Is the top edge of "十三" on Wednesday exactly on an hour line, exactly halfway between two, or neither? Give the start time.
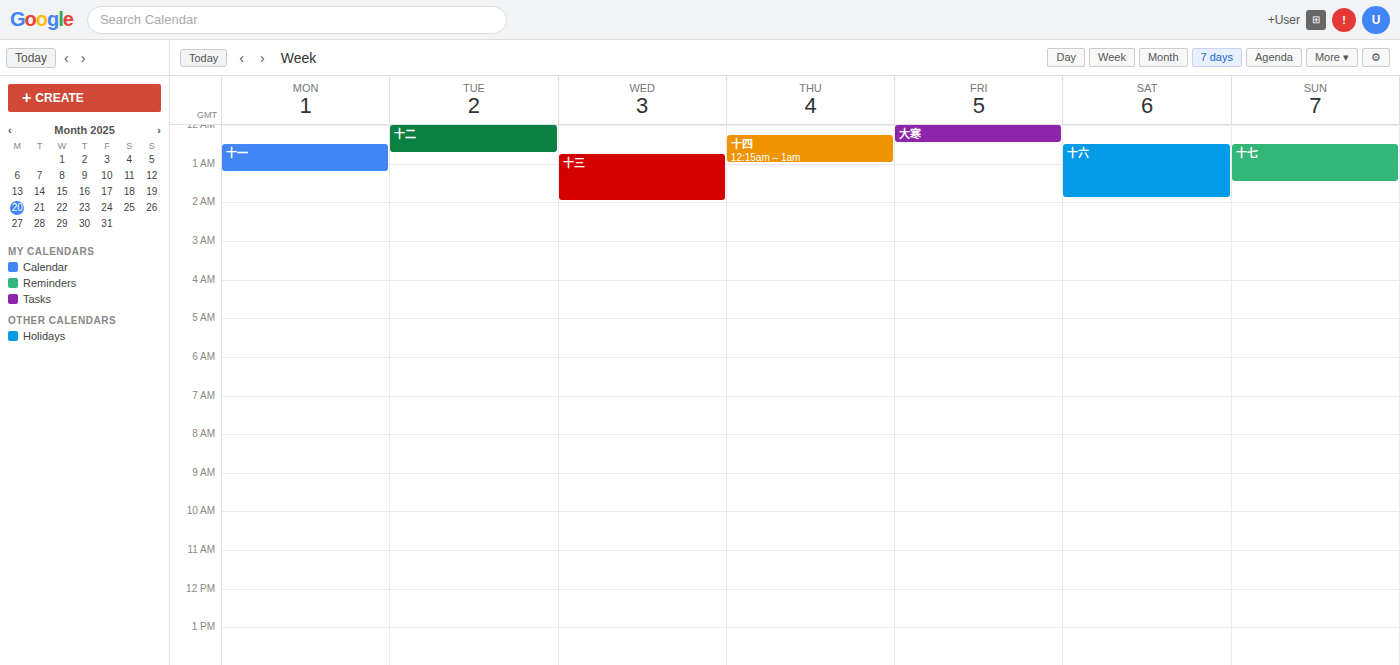
12:45 AM -- neither: three quarters of the way from the 12 AM line to the 1 AM line.